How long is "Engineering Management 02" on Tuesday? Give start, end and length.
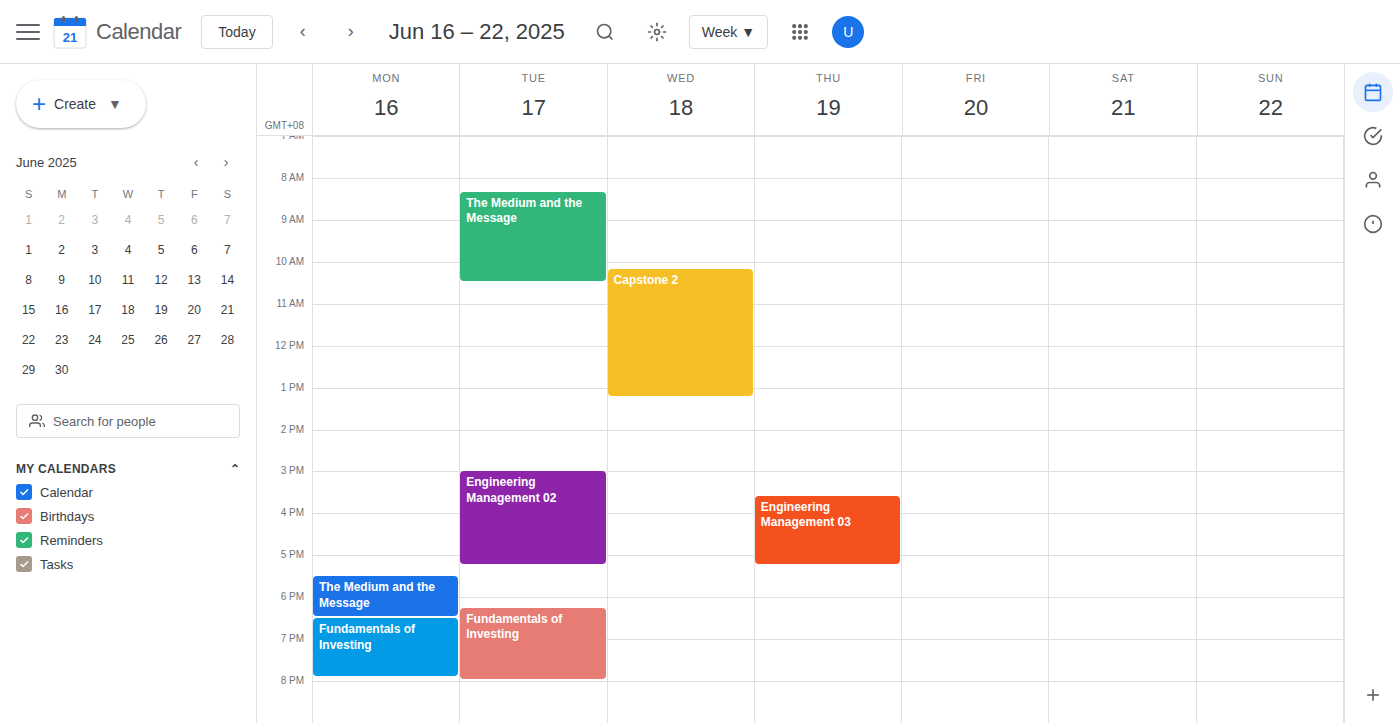
15:00 to 17:15, 2 hours 15 minutes